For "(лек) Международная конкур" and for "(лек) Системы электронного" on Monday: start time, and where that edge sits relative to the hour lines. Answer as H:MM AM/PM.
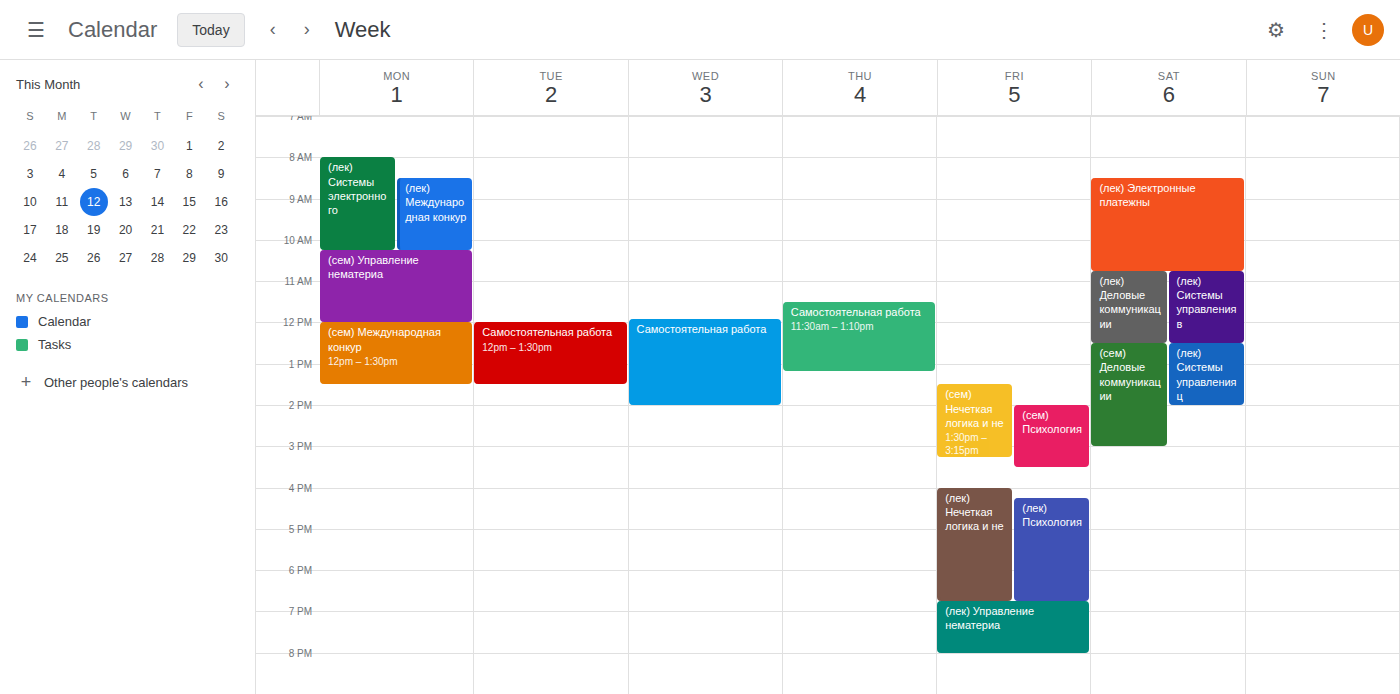
"(лек) Международная конкур": 8:30 AM, halfway between the 8 AM and 9 AM lines. "(лек) Системы электронного": 8:00 AM, exactly on the 8 AM line.